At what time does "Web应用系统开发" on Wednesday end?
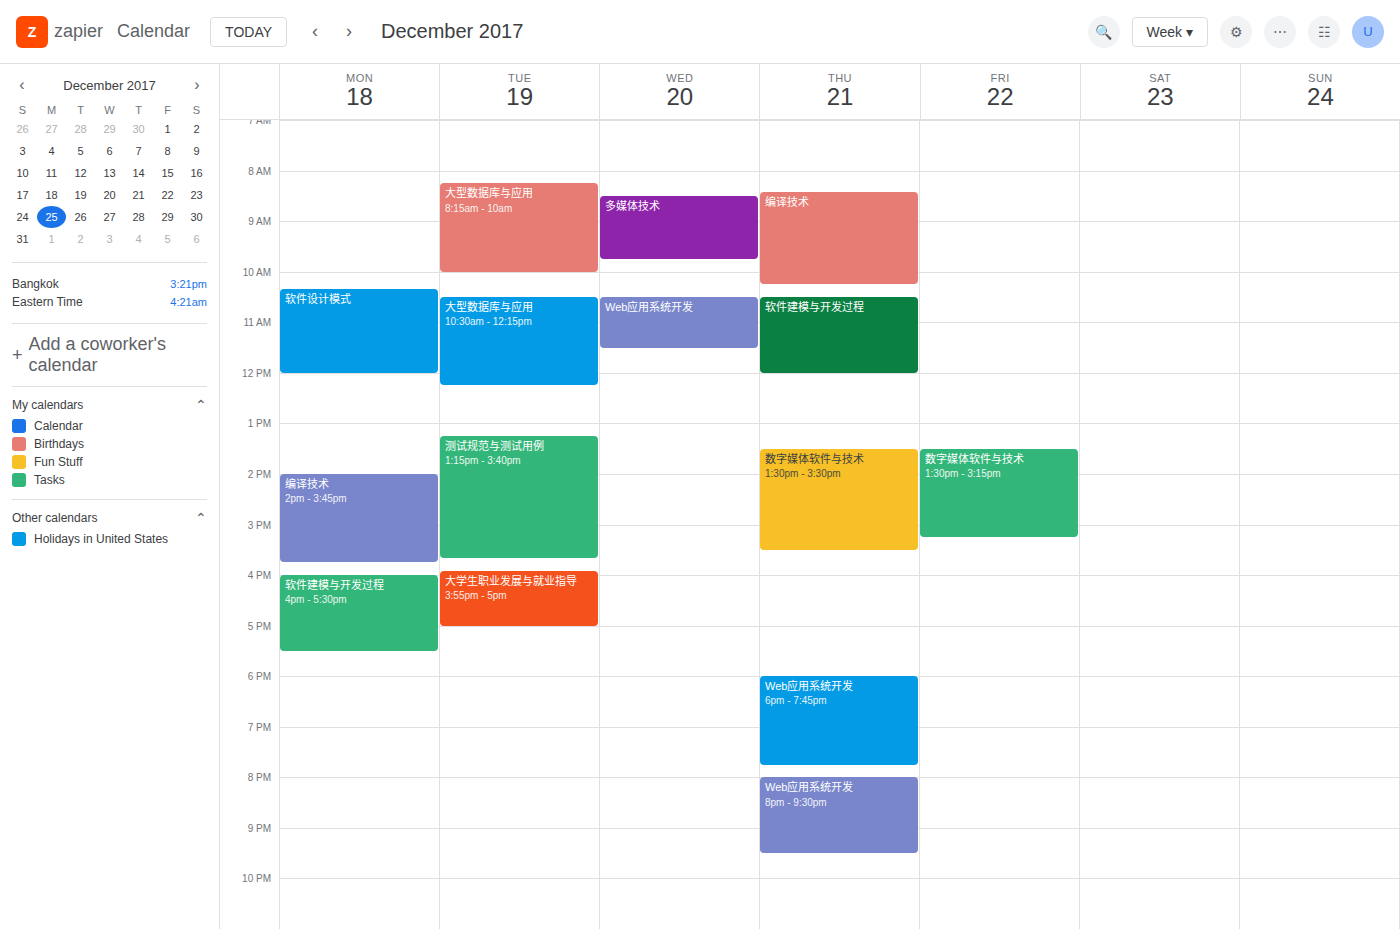
11:30 AM